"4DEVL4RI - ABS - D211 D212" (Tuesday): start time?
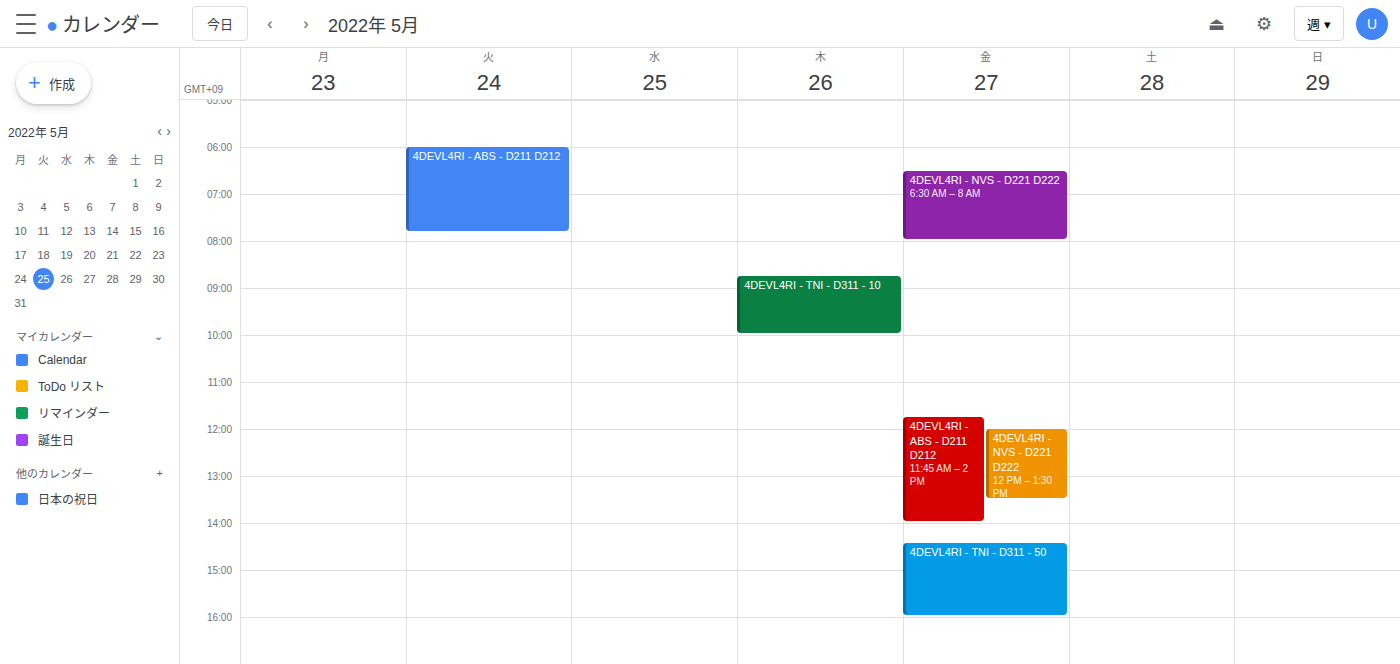
6:00 AM